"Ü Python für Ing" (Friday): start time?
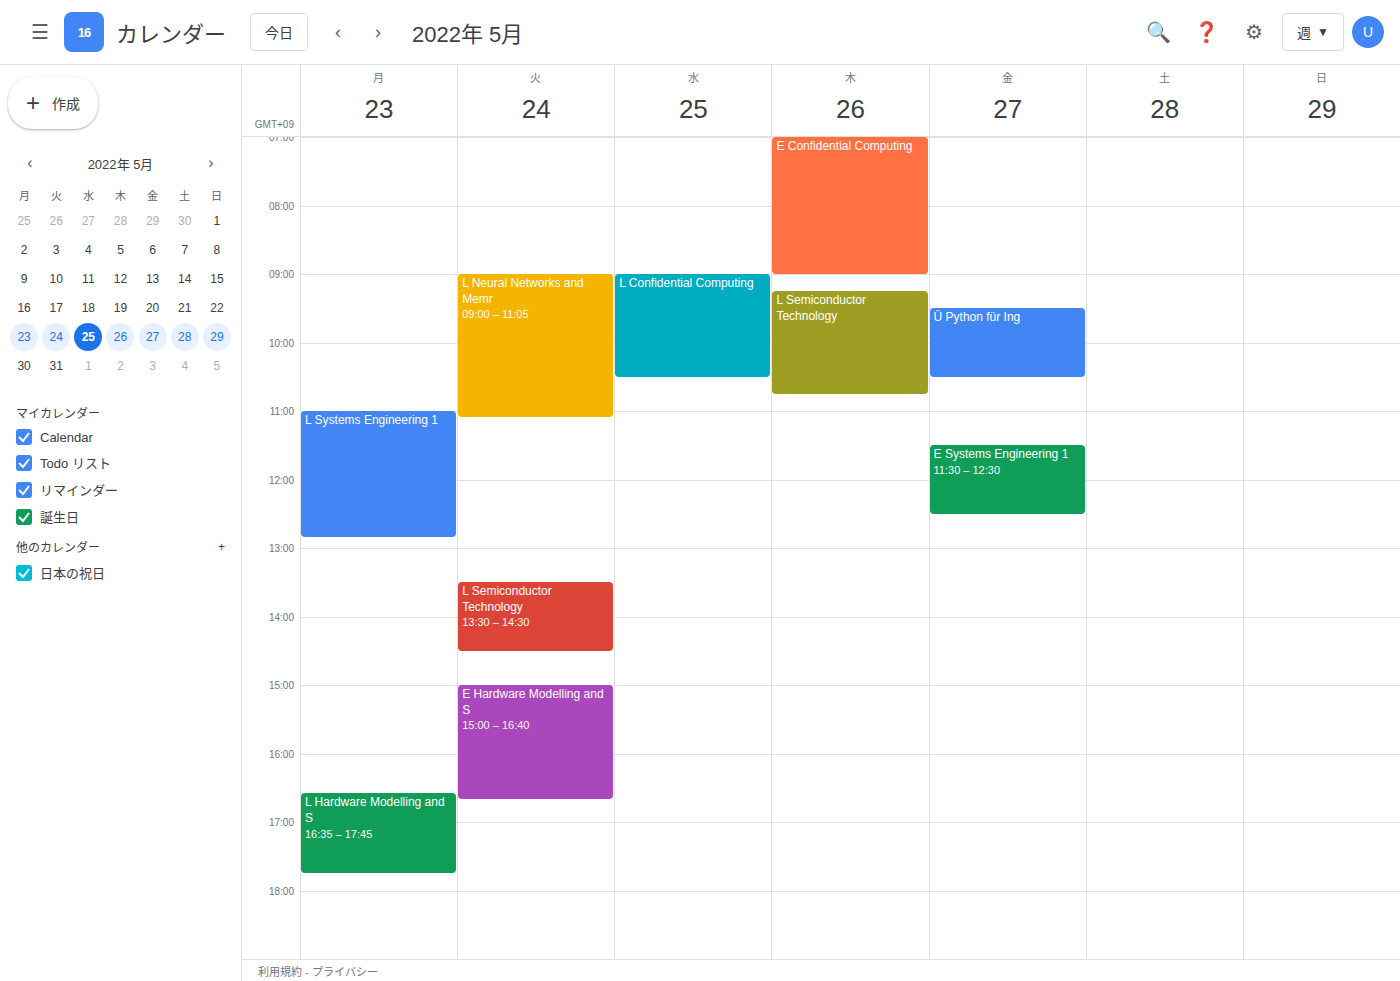
9:30 AM